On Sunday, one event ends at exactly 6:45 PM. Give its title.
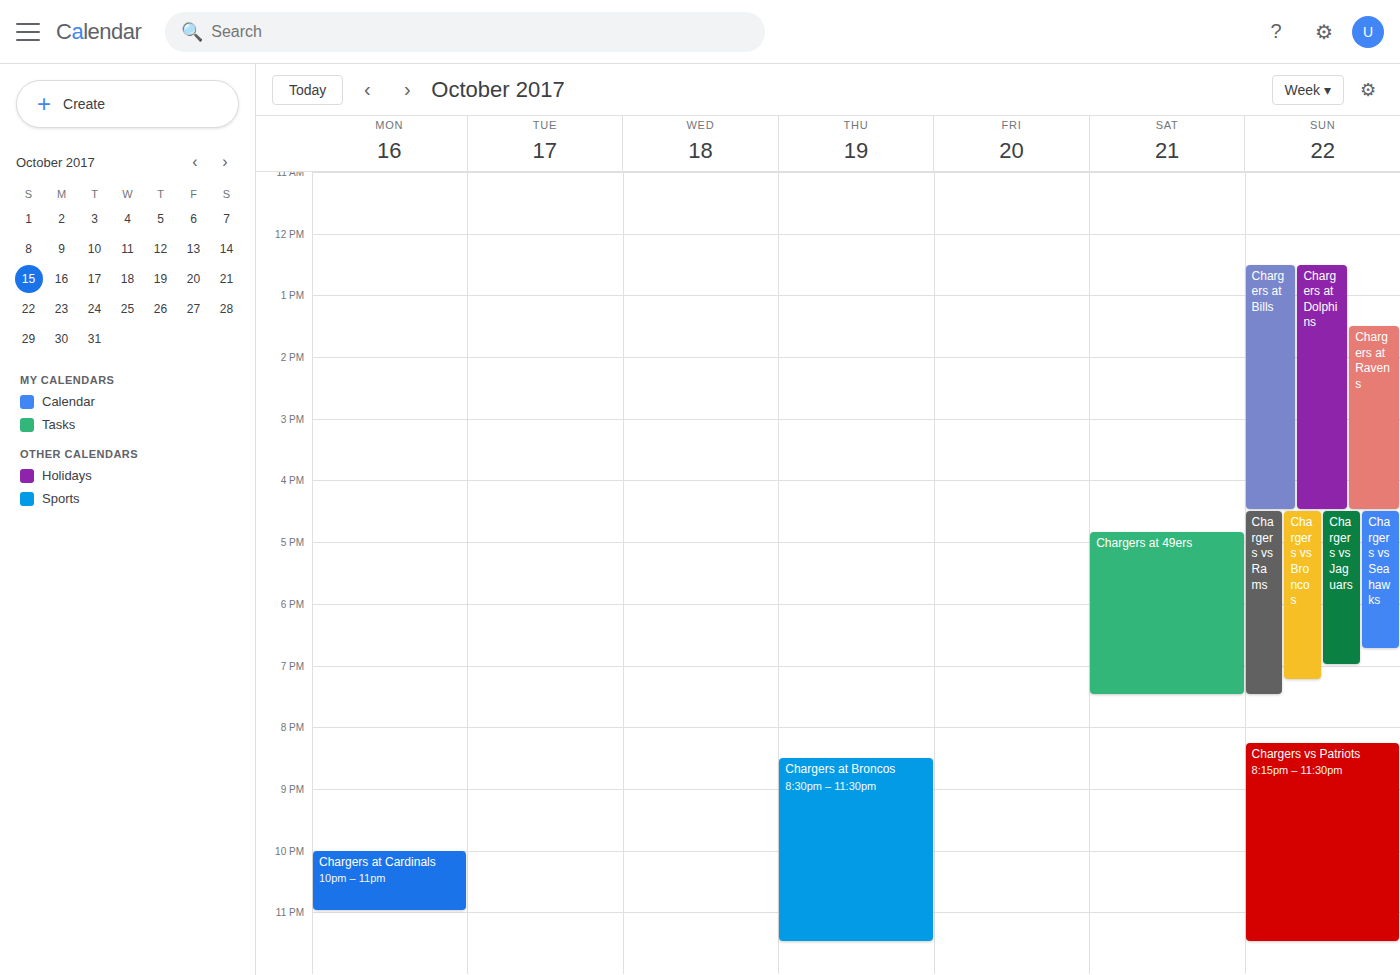
"Chargers vs Seahawks"